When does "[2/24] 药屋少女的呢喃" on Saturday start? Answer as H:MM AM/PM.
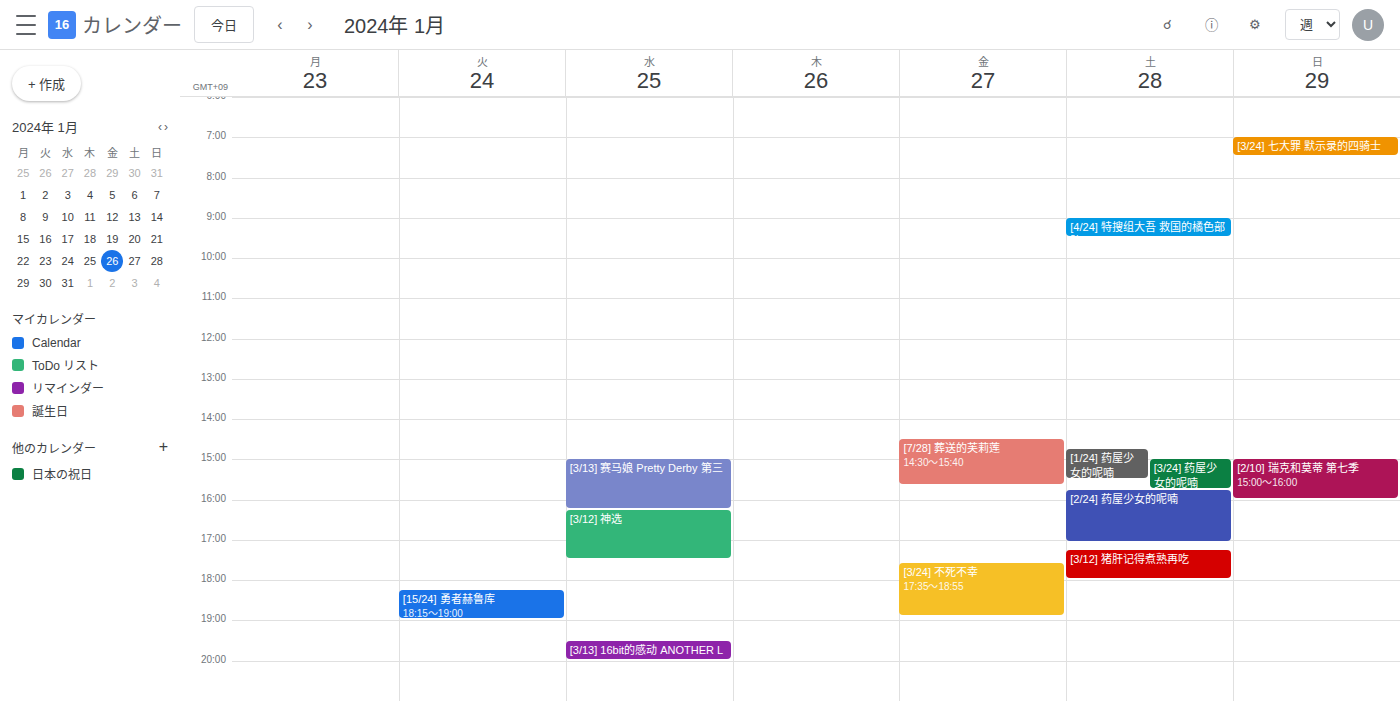
3:45 PM